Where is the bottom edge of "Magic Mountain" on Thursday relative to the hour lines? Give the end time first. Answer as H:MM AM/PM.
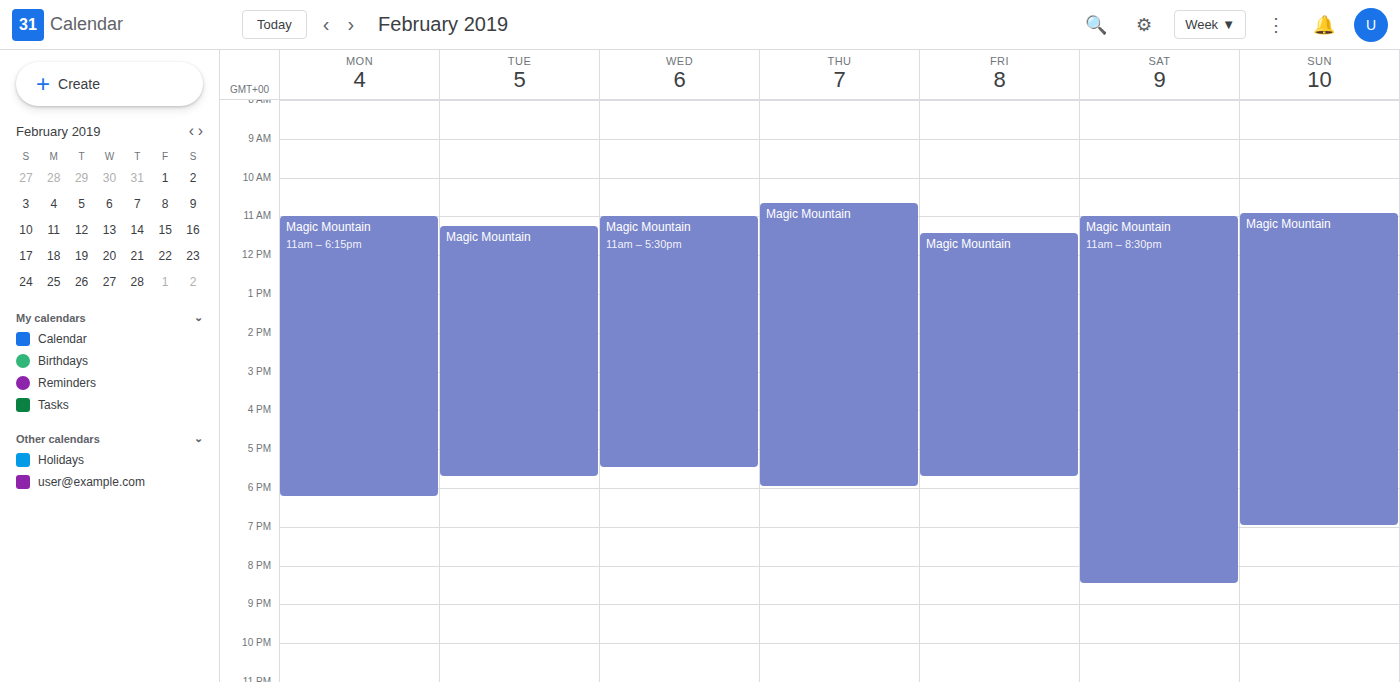
6:00 PM -- exactly on the 6 PM line.